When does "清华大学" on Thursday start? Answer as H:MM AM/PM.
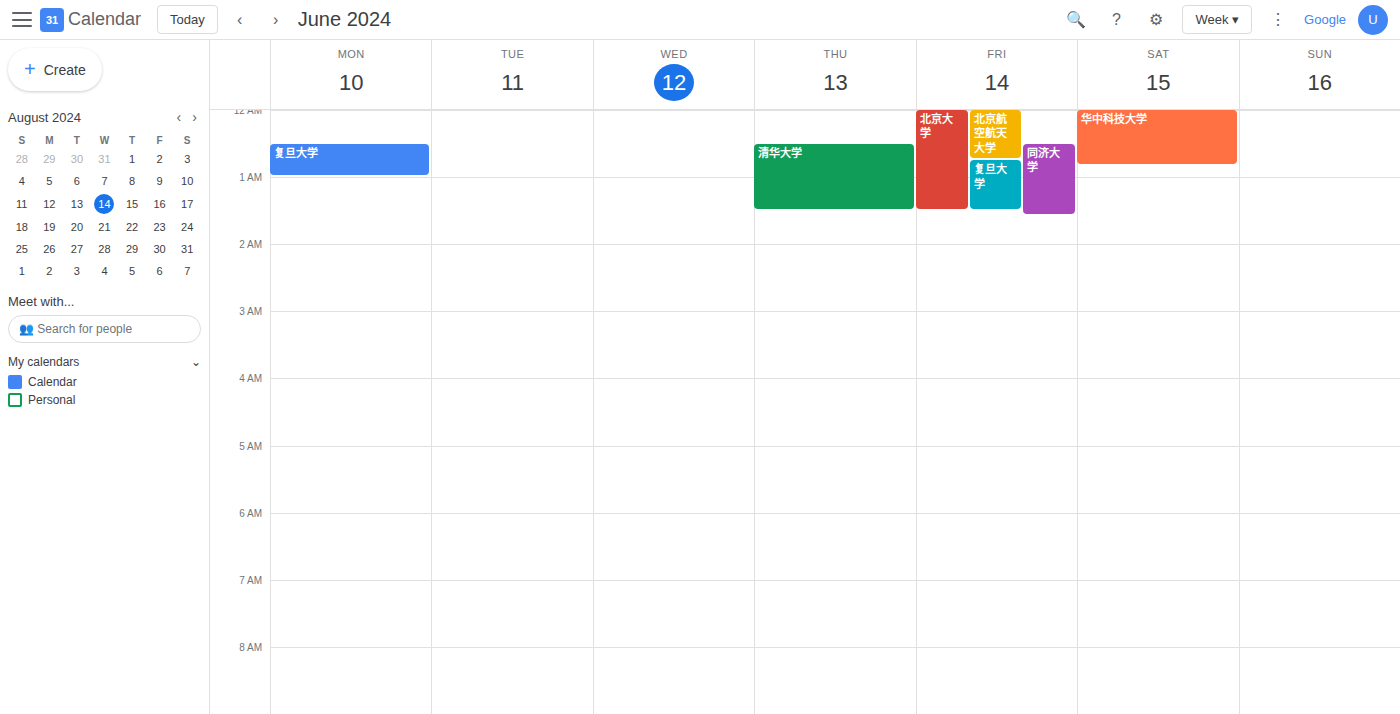
12:30 AM